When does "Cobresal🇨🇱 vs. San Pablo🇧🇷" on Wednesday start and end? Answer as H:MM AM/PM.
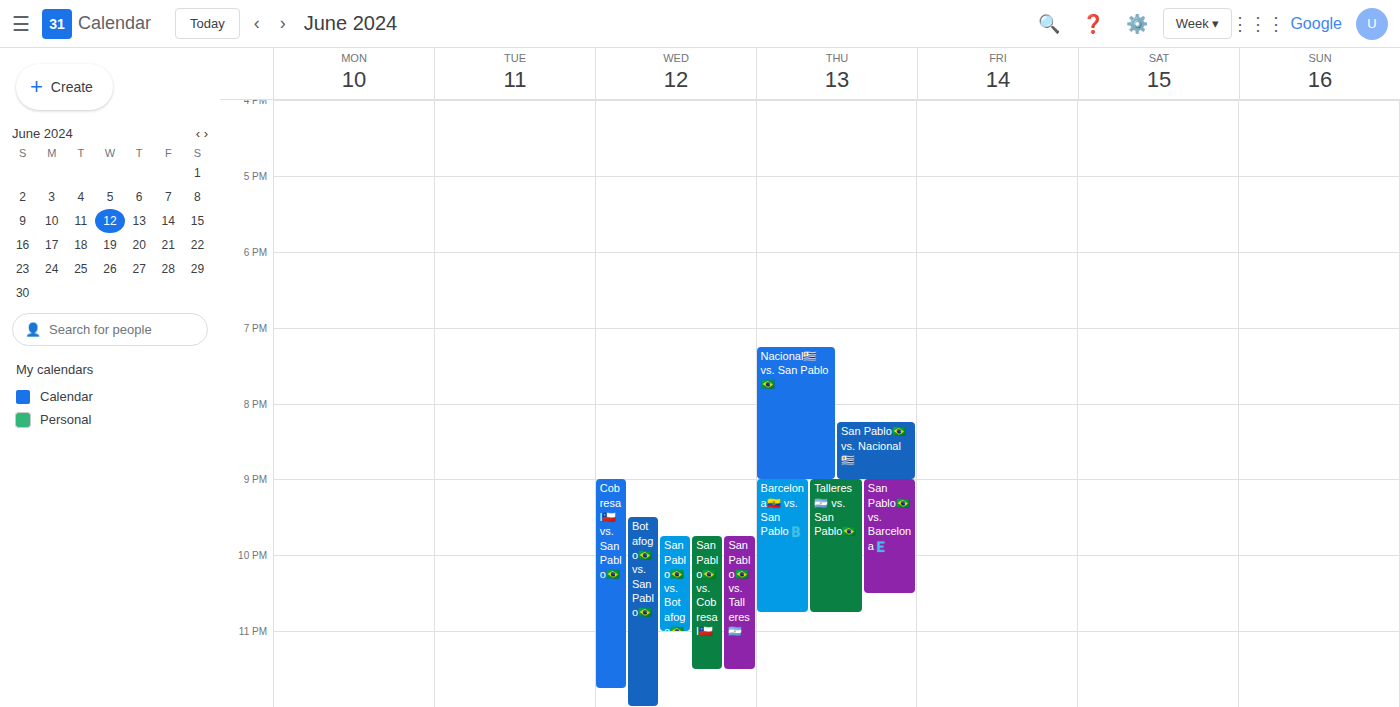
9:00 PM to 11:45 PM